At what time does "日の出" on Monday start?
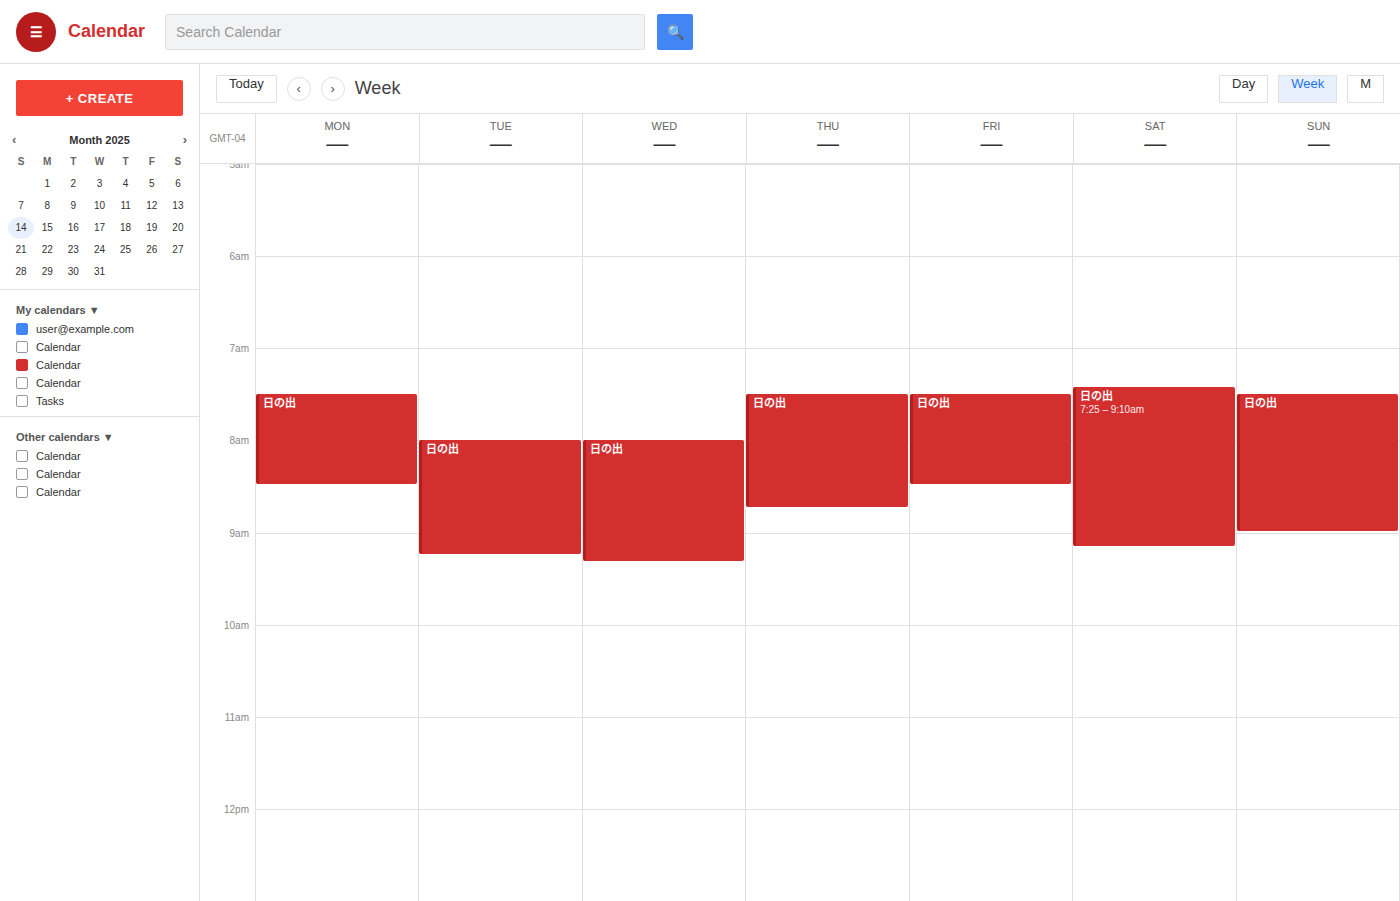
7:30 AM